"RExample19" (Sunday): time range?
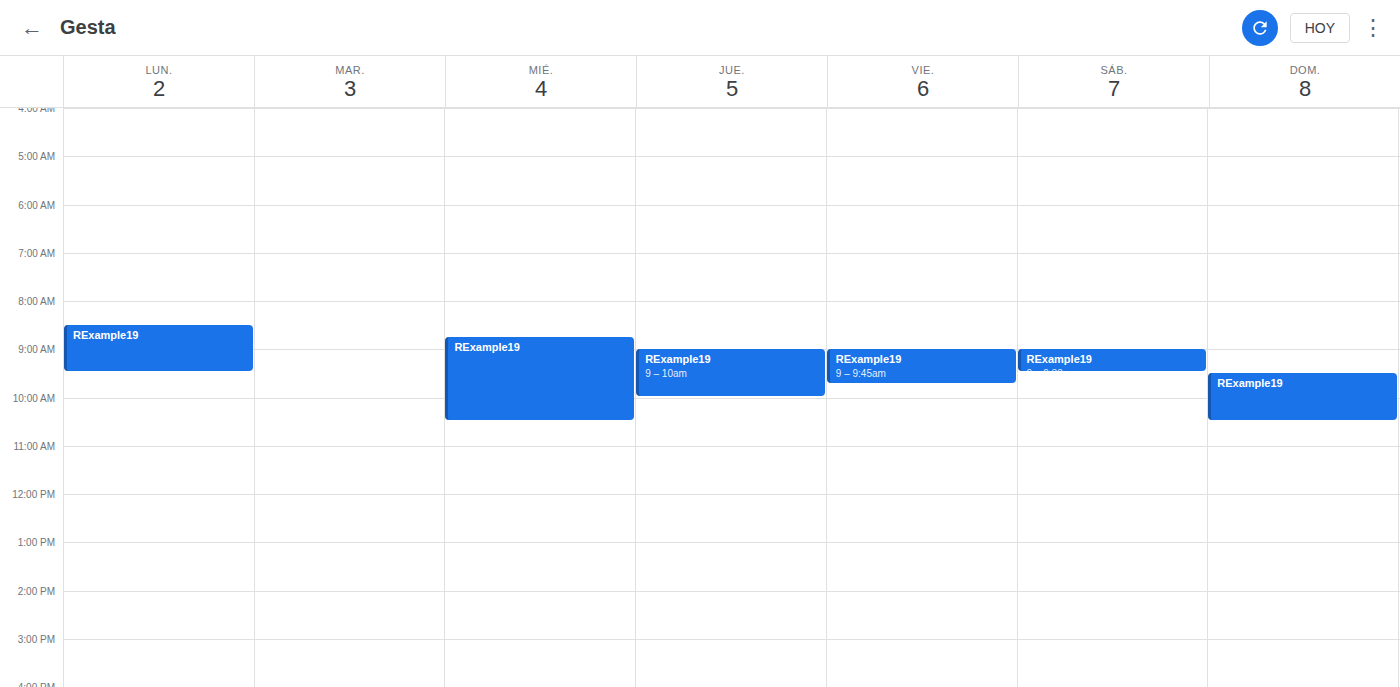
9:30 AM to 10:30 AM